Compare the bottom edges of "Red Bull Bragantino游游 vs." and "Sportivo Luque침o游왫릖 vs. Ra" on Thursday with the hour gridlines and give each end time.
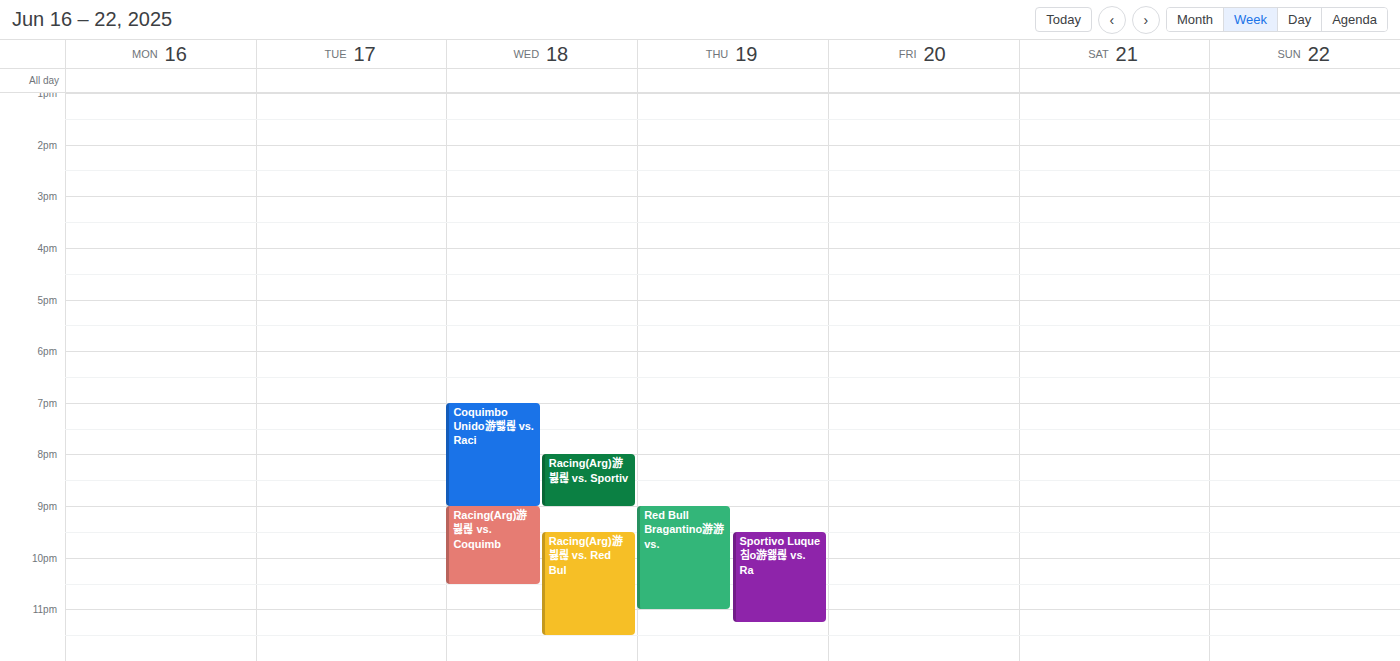
"Red Bull Bragantino游游 vs.": 11:00 PM, exactly on the 11 PM line. "Sportivo Luque침o游왫릖 vs. Ra": 11:15 PM, neither: a quarter of the way from the 11 PM line to the 12 AM line.